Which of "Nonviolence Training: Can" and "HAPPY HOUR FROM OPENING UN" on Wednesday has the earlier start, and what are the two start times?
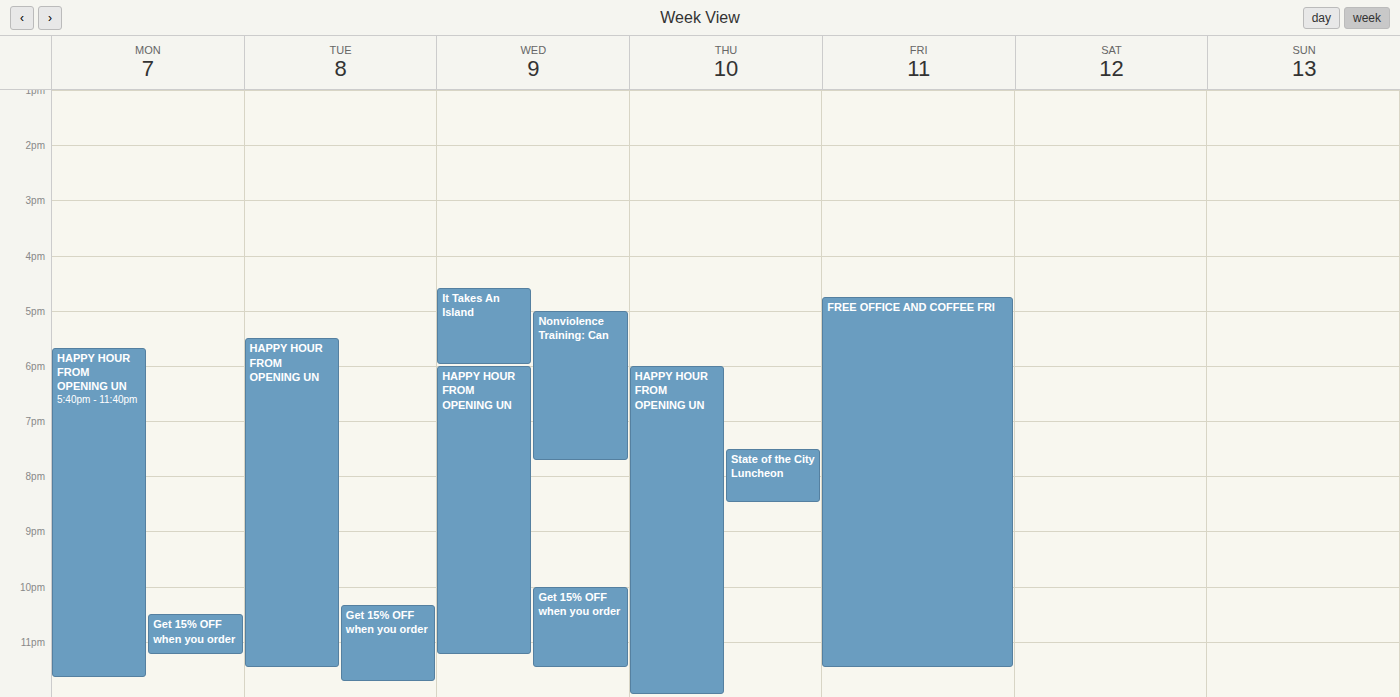
"Nonviolence Training: Can" 17:00; "HAPPY HOUR FROM OPENING UN" 18:00.